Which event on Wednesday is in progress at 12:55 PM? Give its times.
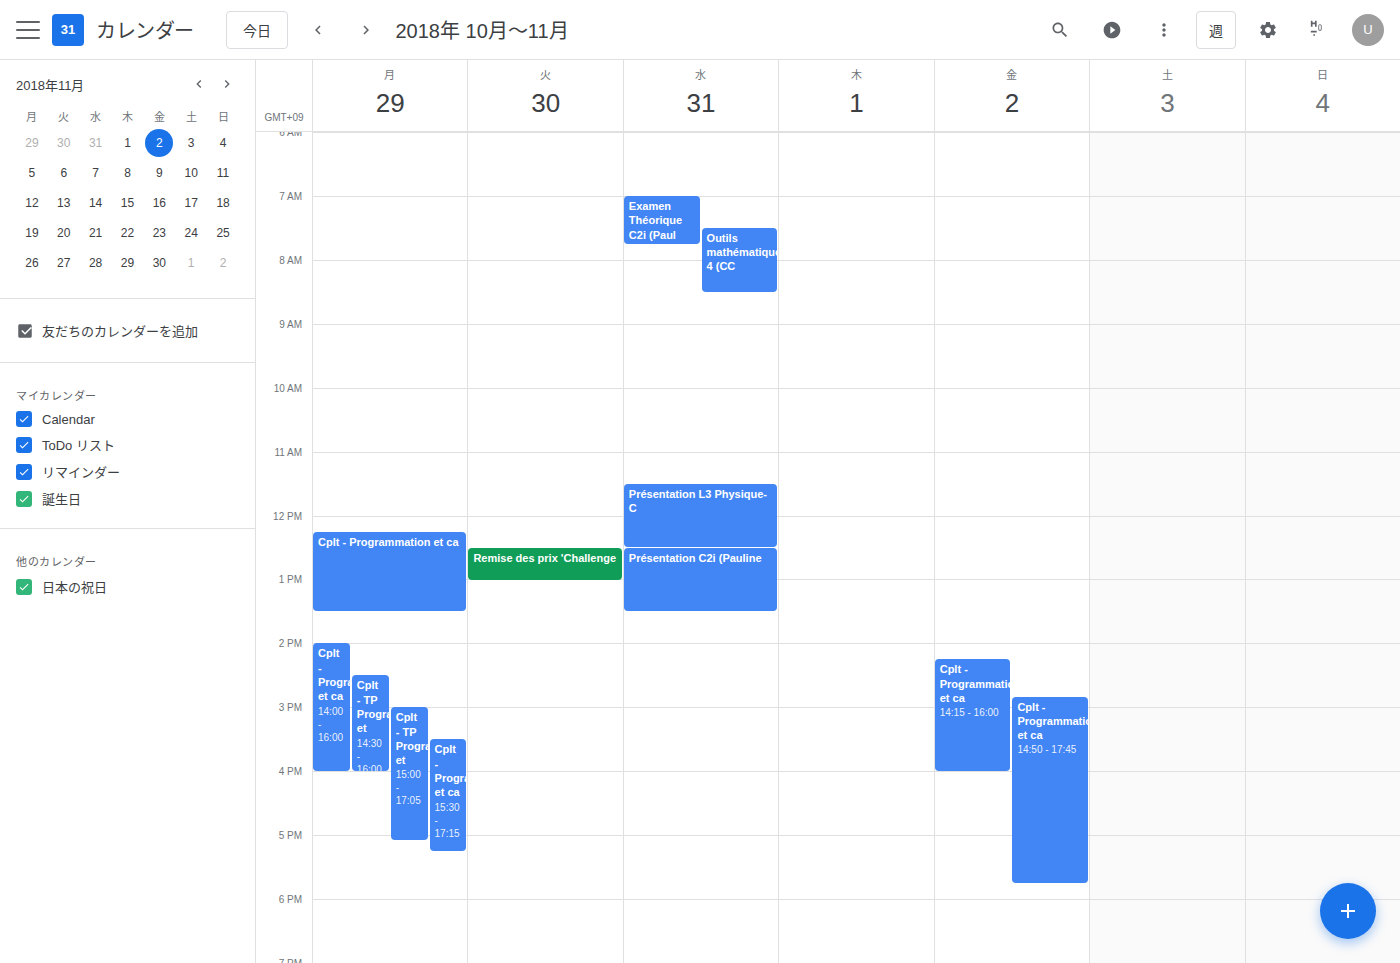
"Présentation C2i (Pauline", 12:30 PM to 1:30 PM